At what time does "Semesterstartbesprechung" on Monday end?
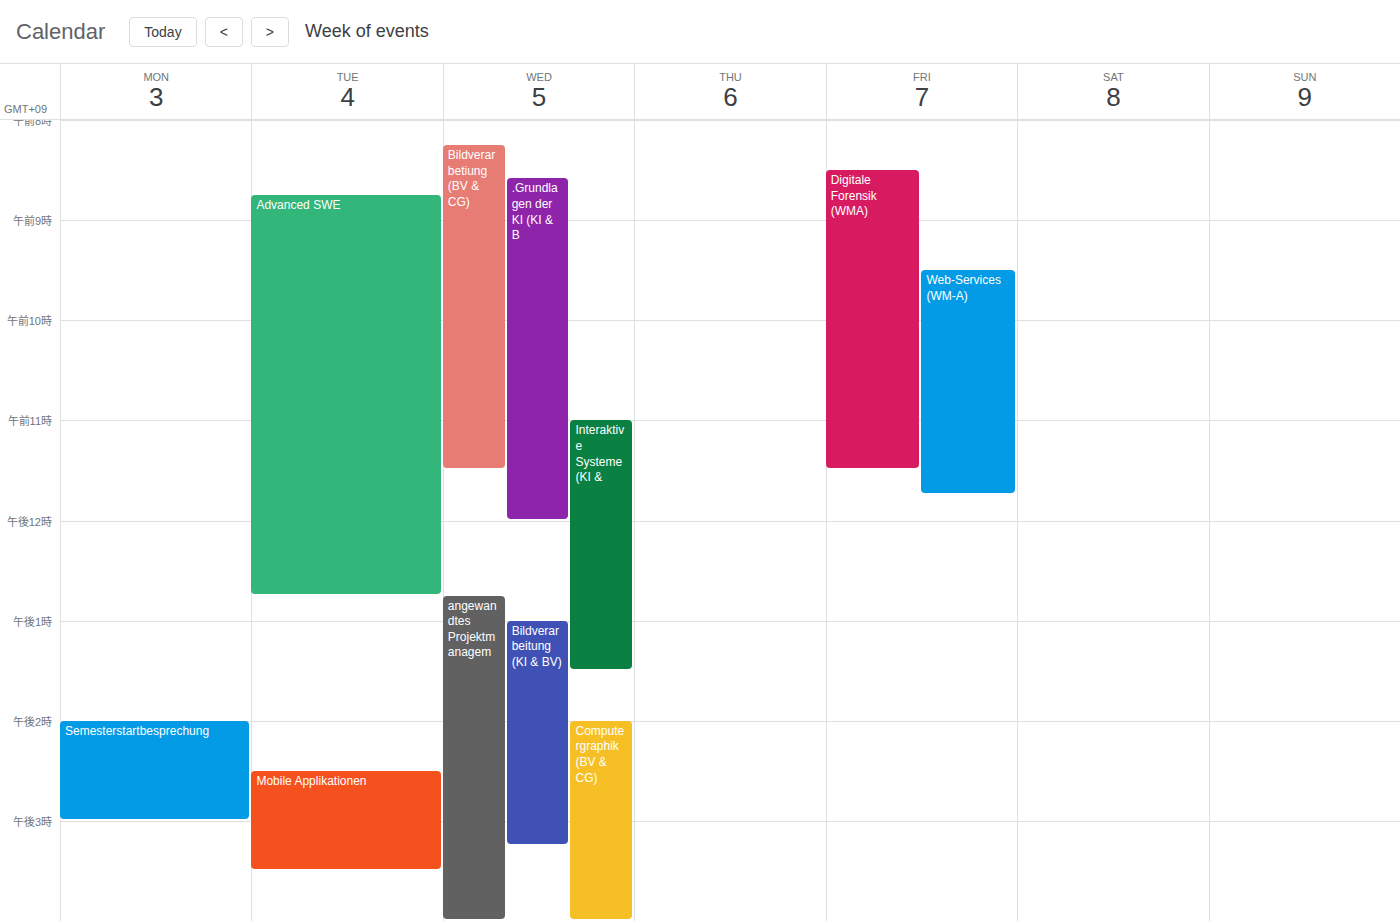
3:00 PM